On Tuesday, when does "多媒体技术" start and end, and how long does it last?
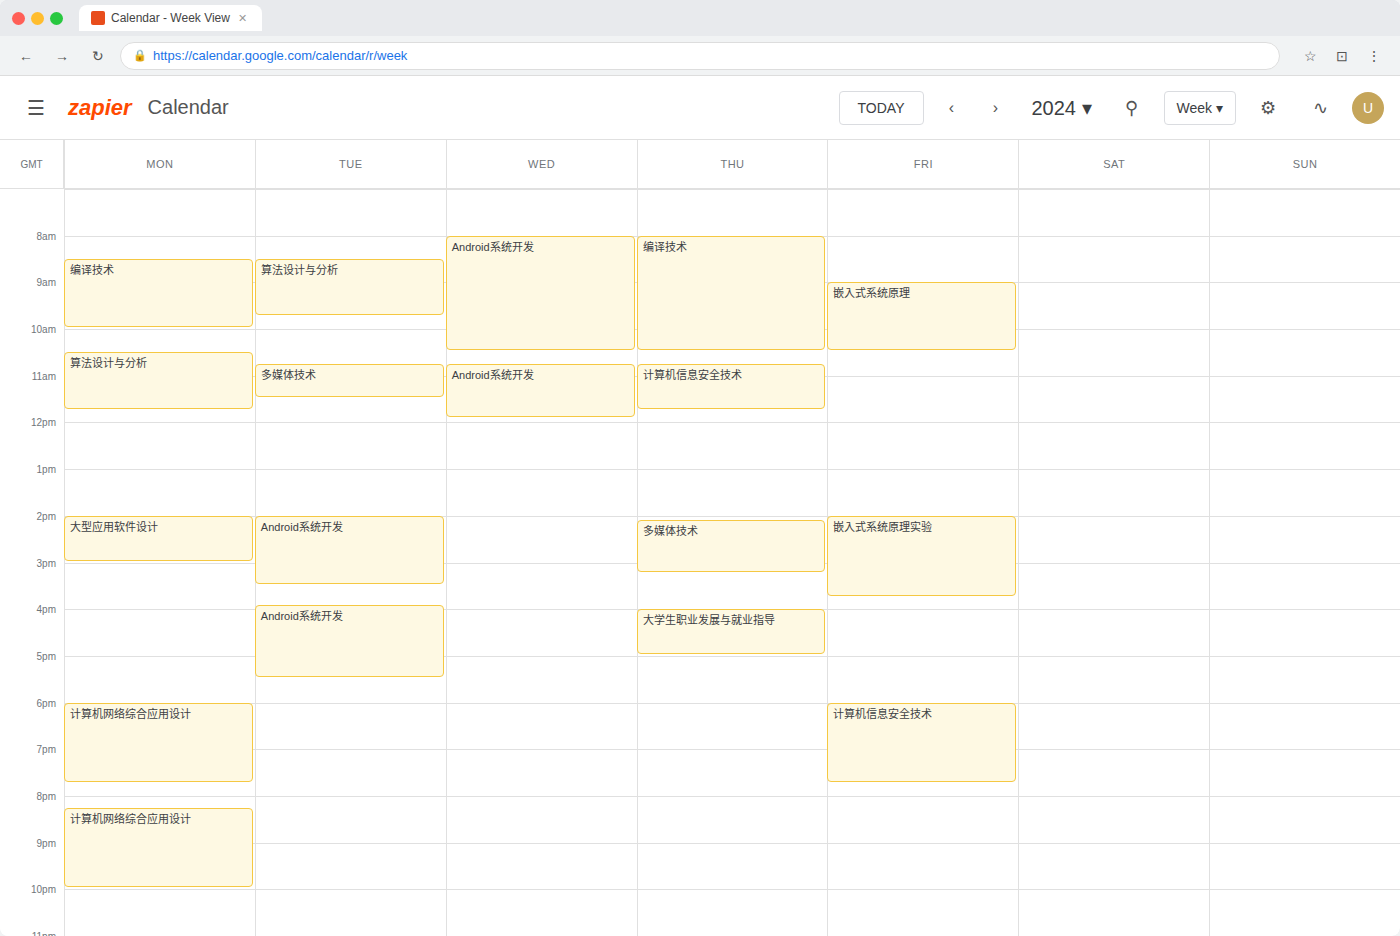
10:45 AM to 11:30 AM, 45 minutes